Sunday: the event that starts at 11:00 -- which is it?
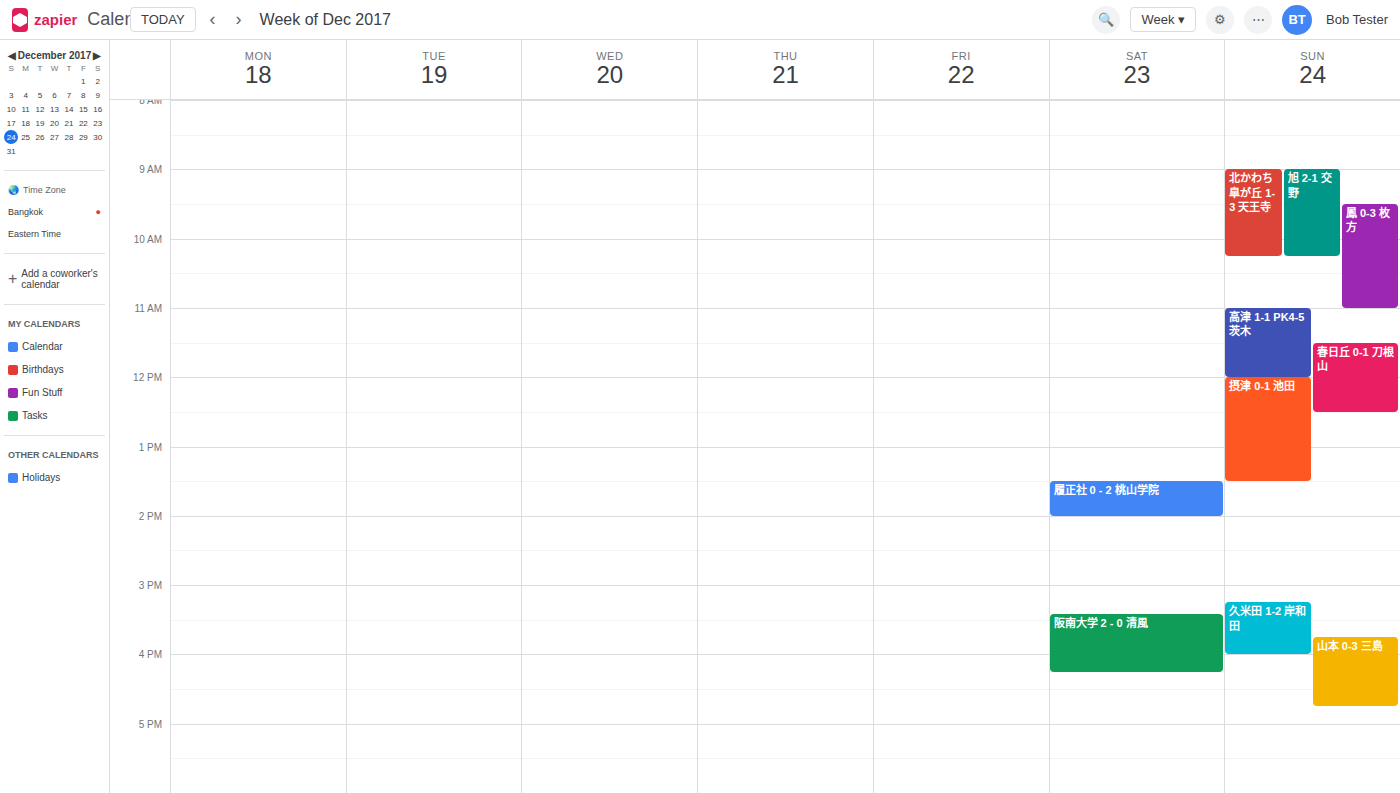
"高津 1-1 PK4-5 茨木"